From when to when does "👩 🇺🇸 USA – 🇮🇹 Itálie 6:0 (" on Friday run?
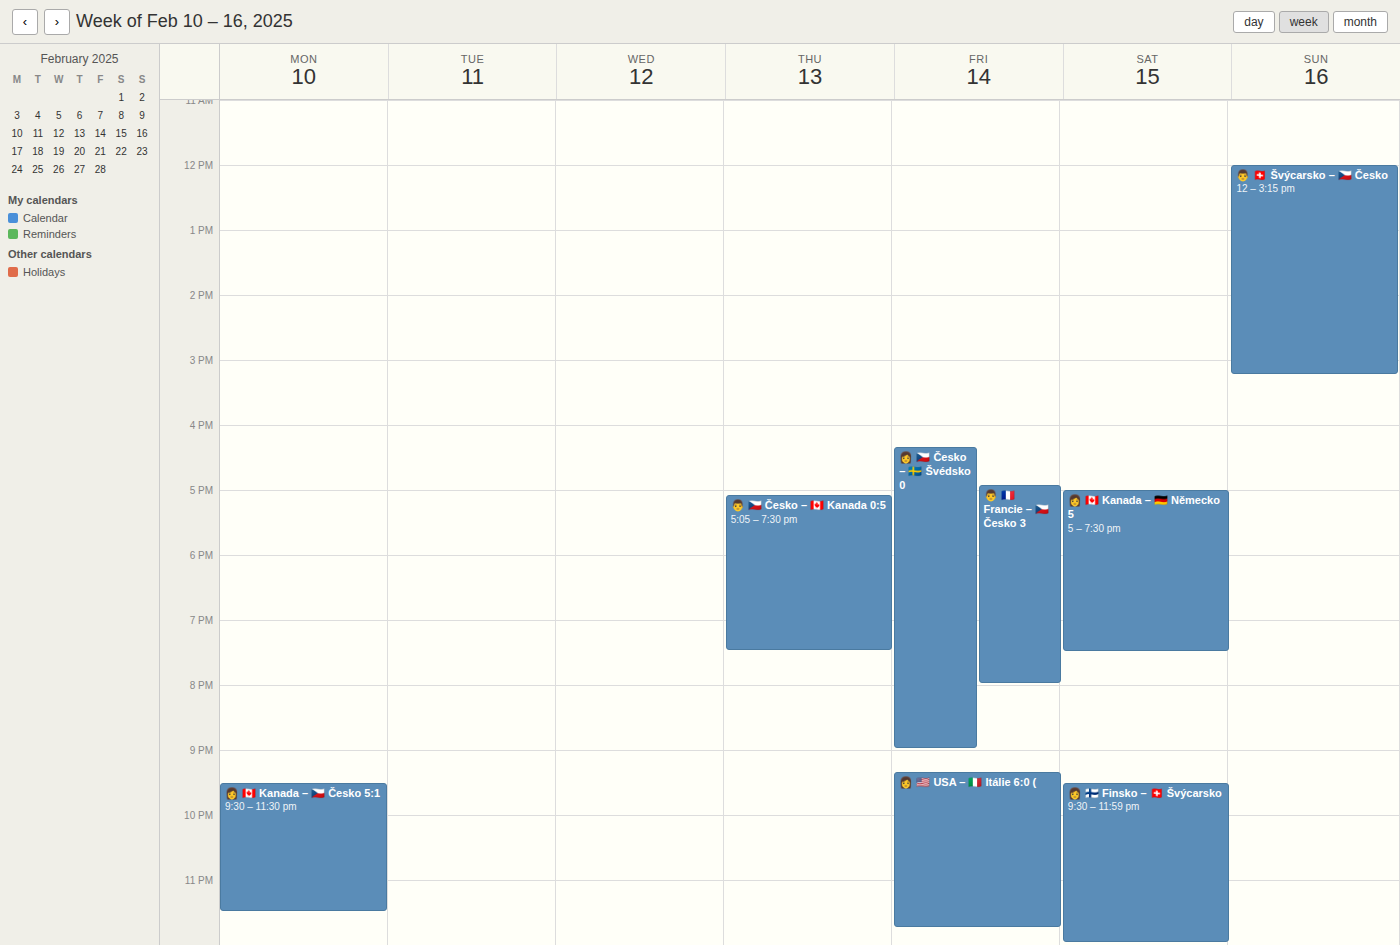
21:20 to 23:45